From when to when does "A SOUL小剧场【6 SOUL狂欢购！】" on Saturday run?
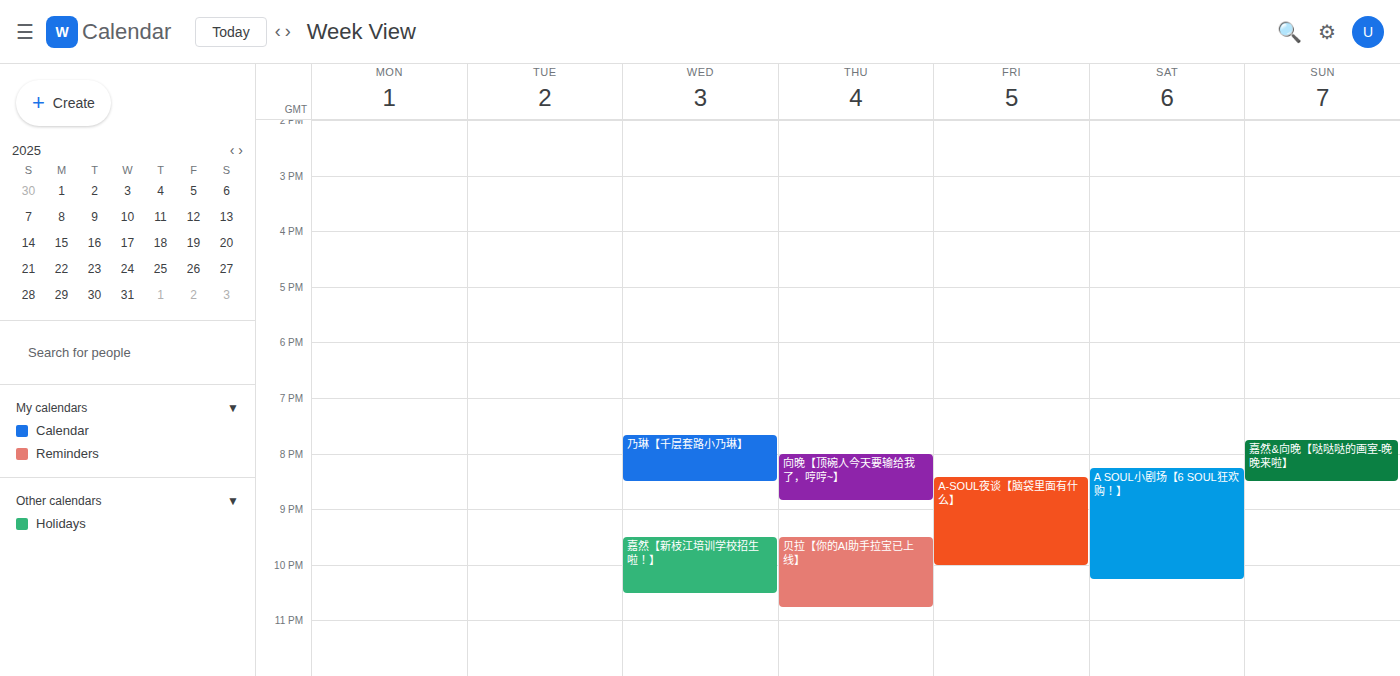
8:15 PM to 10:15 PM